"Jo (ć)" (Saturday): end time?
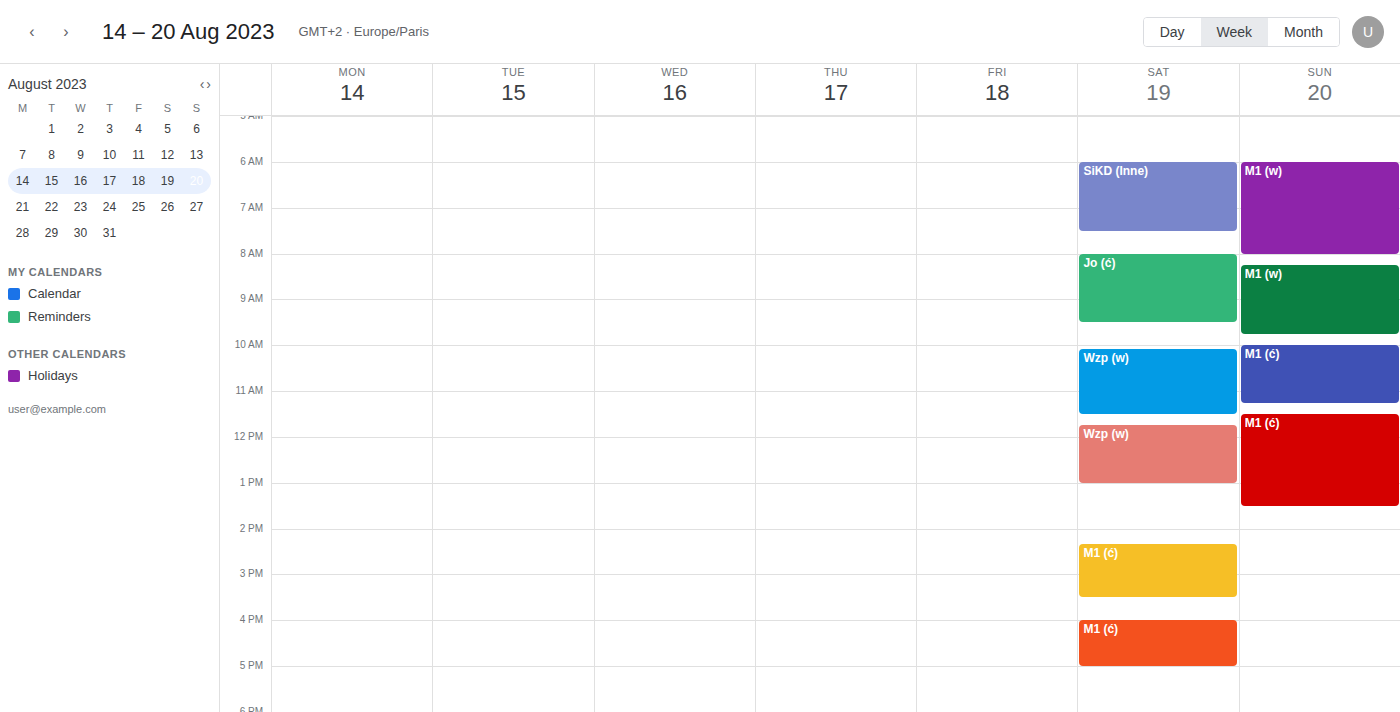
9:30 AM